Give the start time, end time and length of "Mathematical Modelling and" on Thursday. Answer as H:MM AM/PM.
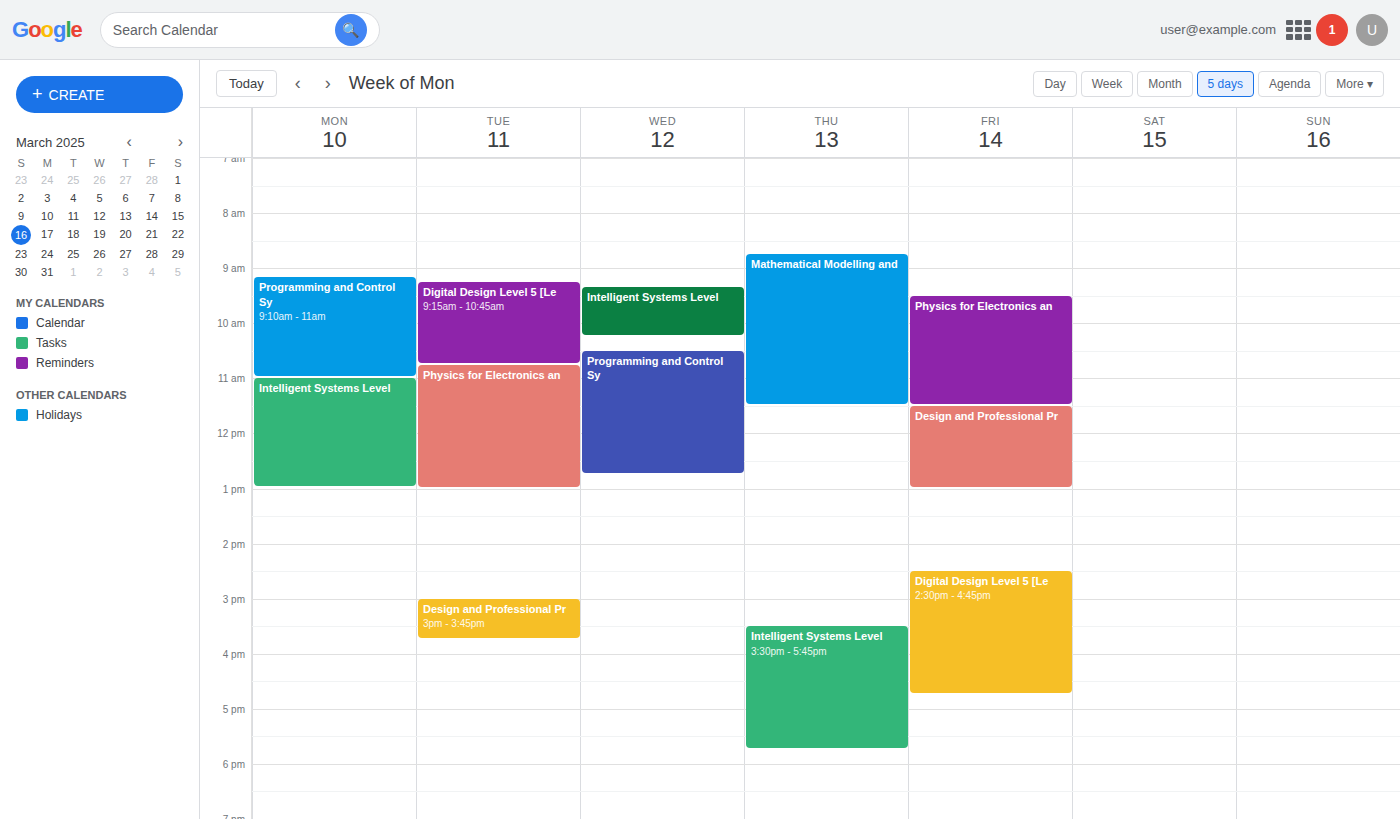
8:45 AM to 11:30 AM, 2 hours 45 minutes